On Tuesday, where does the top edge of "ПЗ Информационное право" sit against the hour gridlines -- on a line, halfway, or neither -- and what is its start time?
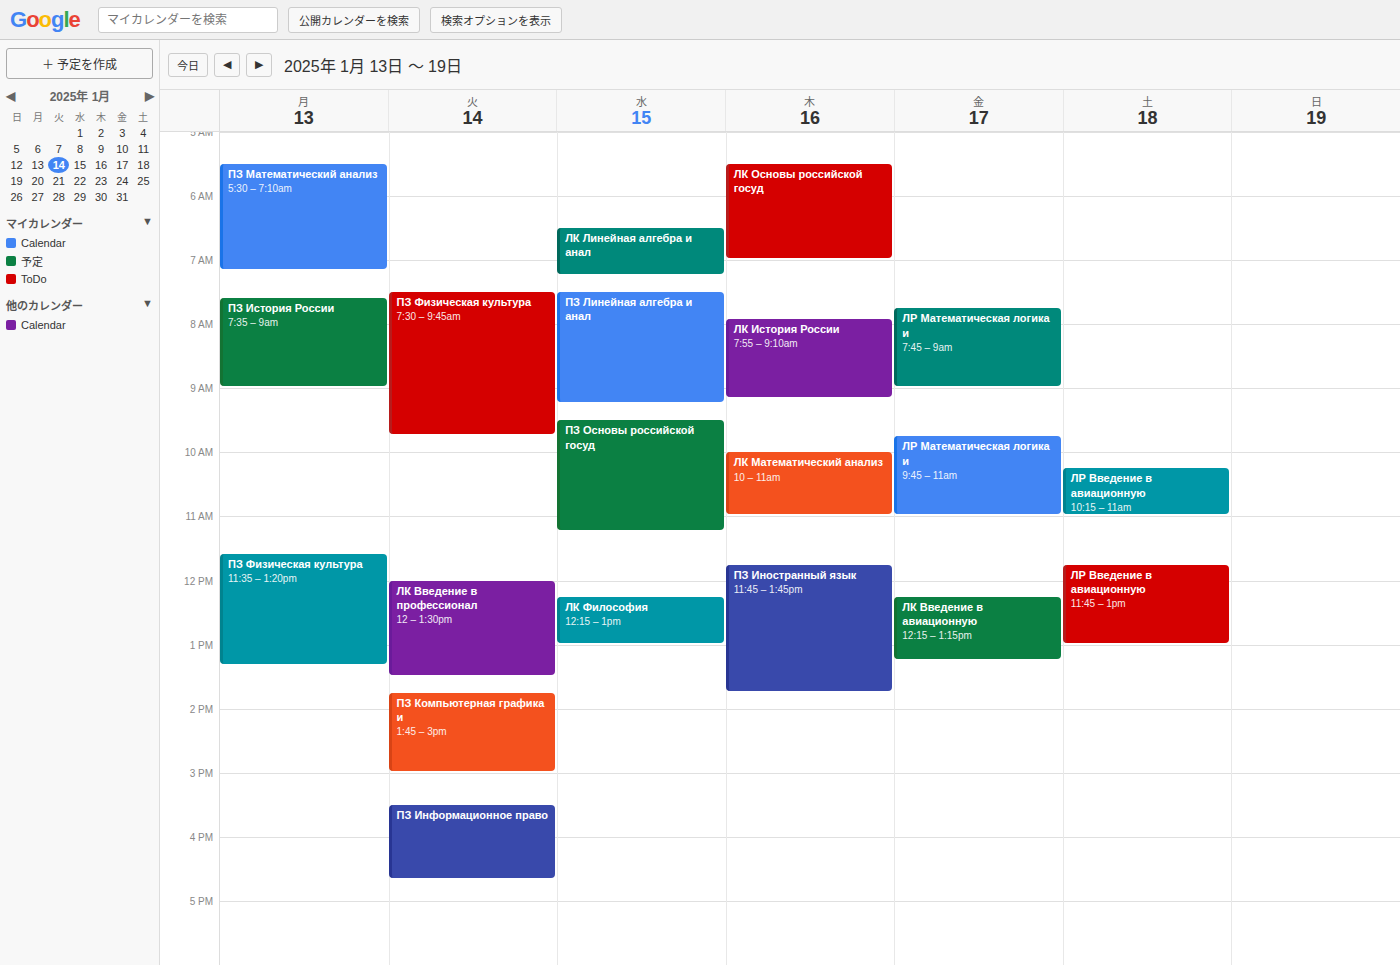
3:30 PM -- halfway between the 3 PM and 4 PM lines.